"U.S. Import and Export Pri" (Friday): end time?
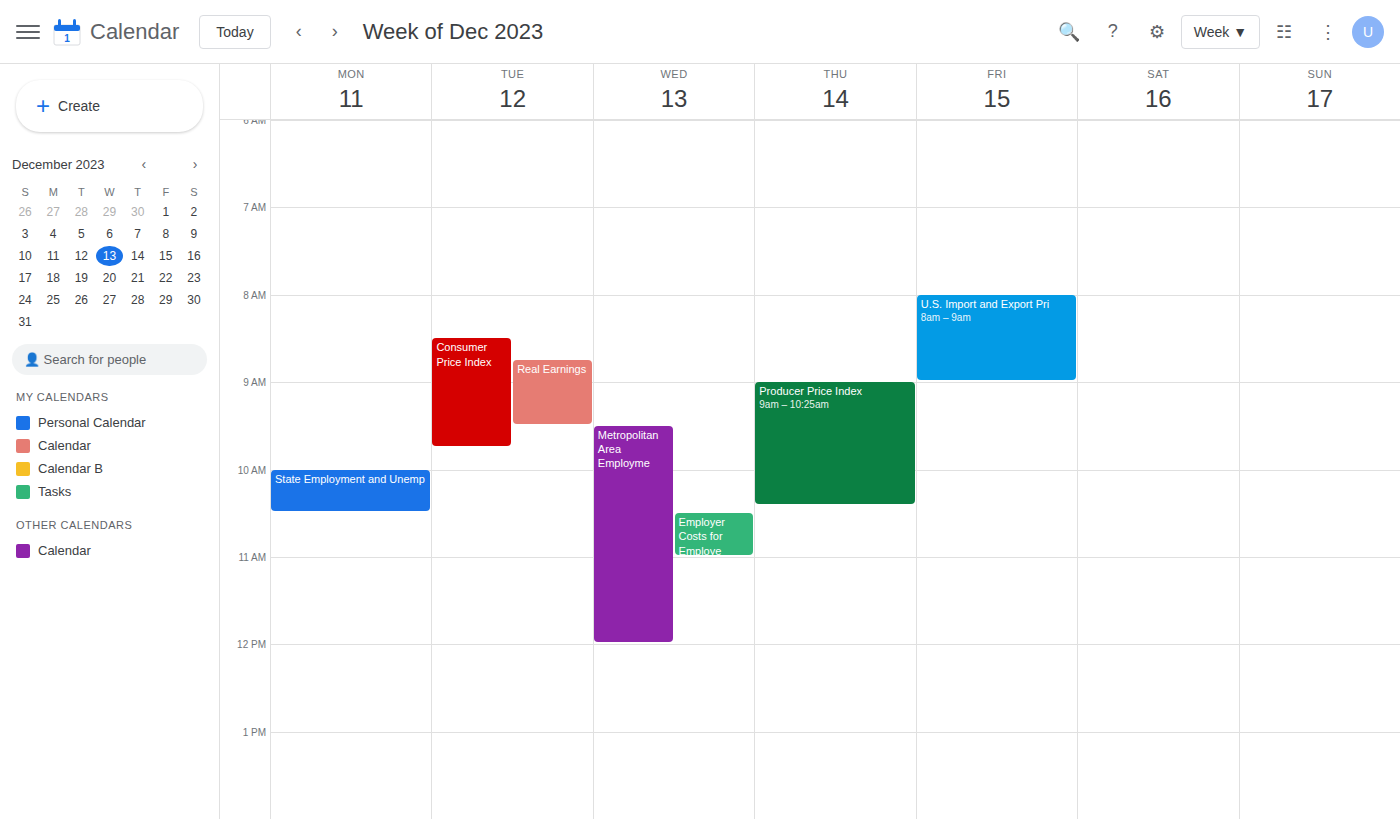
9:00 AM